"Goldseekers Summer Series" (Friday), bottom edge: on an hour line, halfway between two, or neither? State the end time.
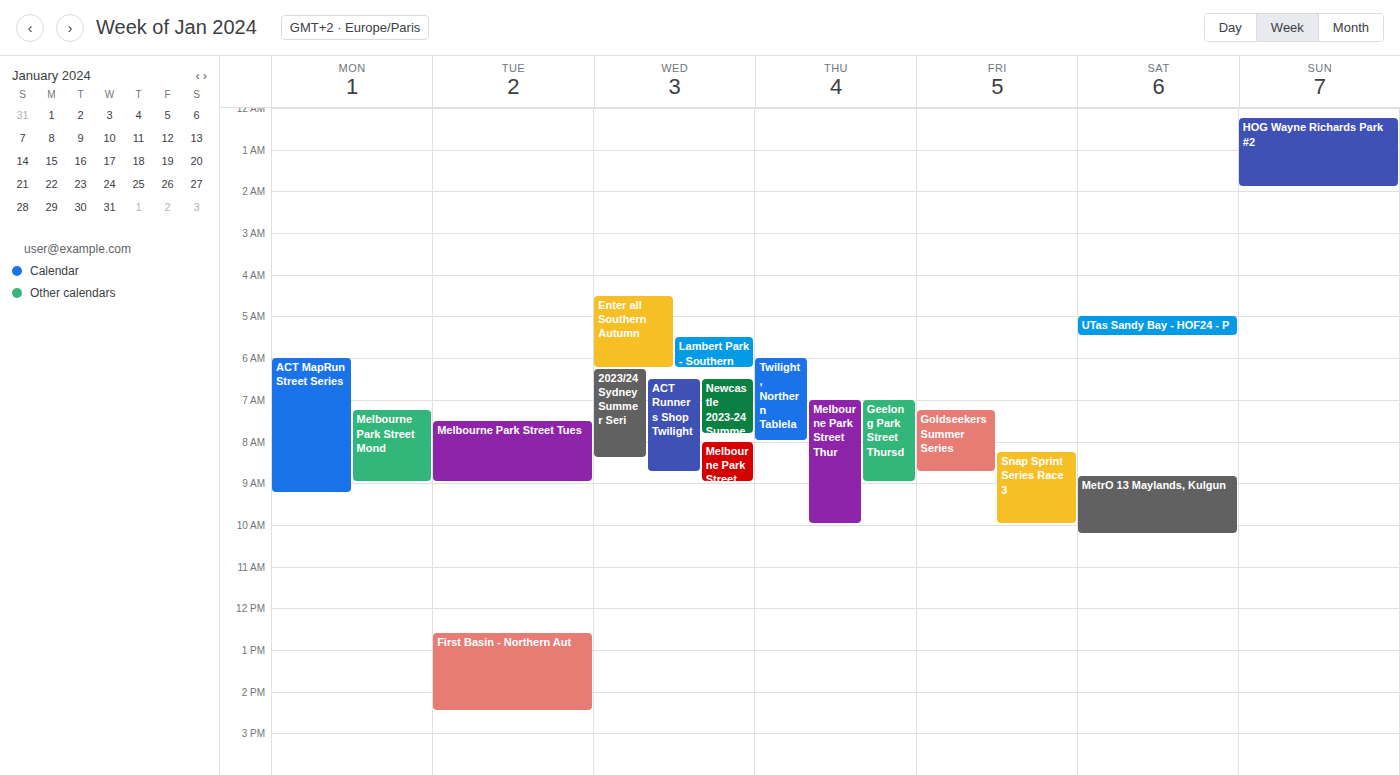
08:45 -- neither: three quarters of the way from the 08:00 line to the 09:00 line.